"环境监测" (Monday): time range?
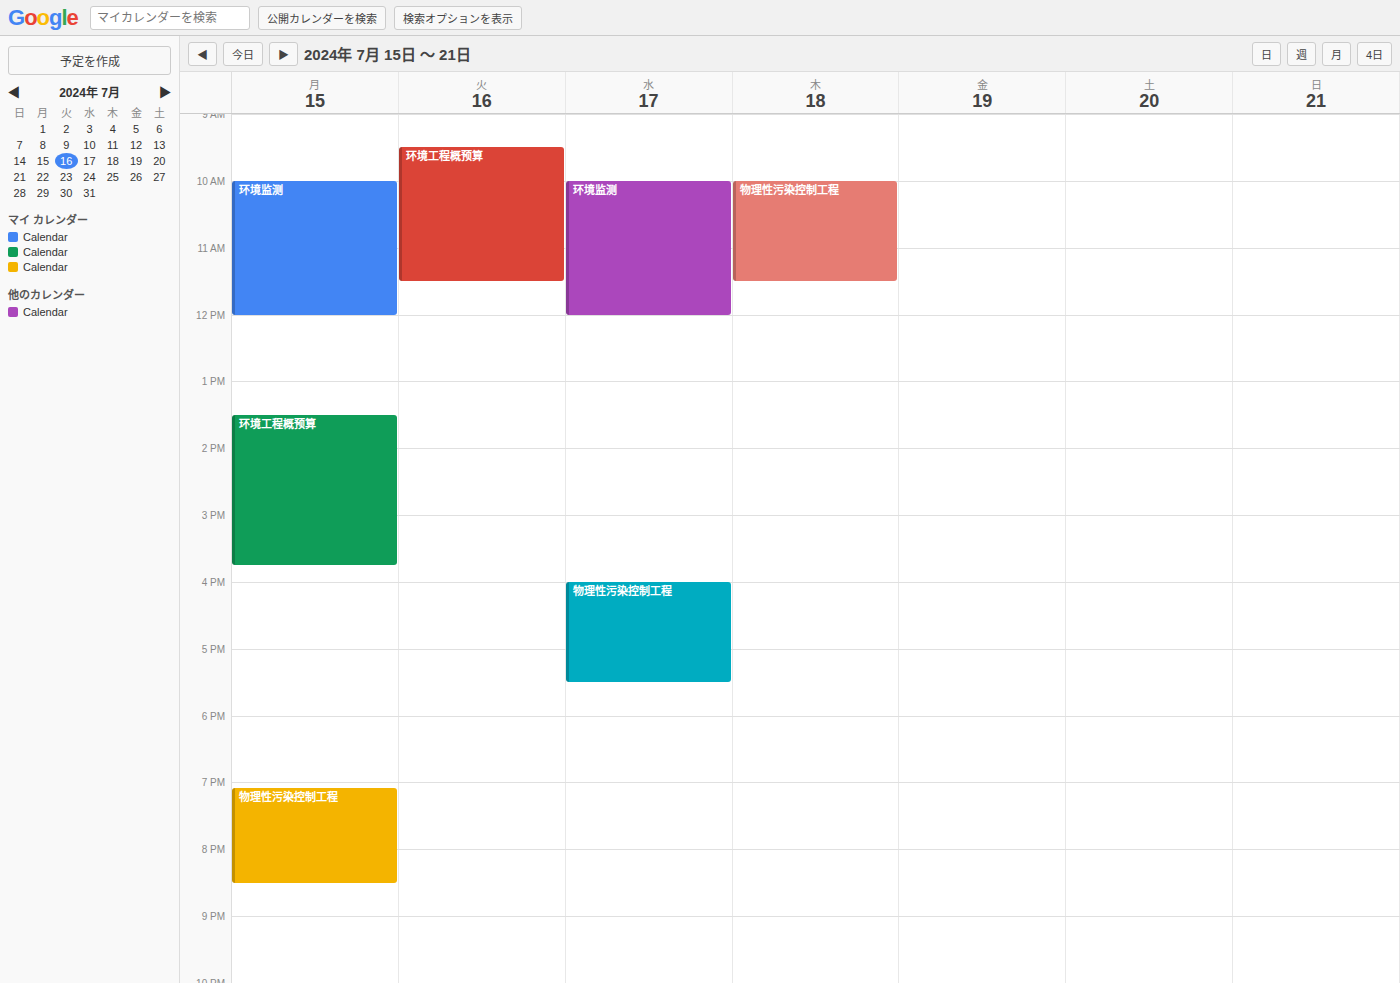
10:00 AM to 12:00 PM